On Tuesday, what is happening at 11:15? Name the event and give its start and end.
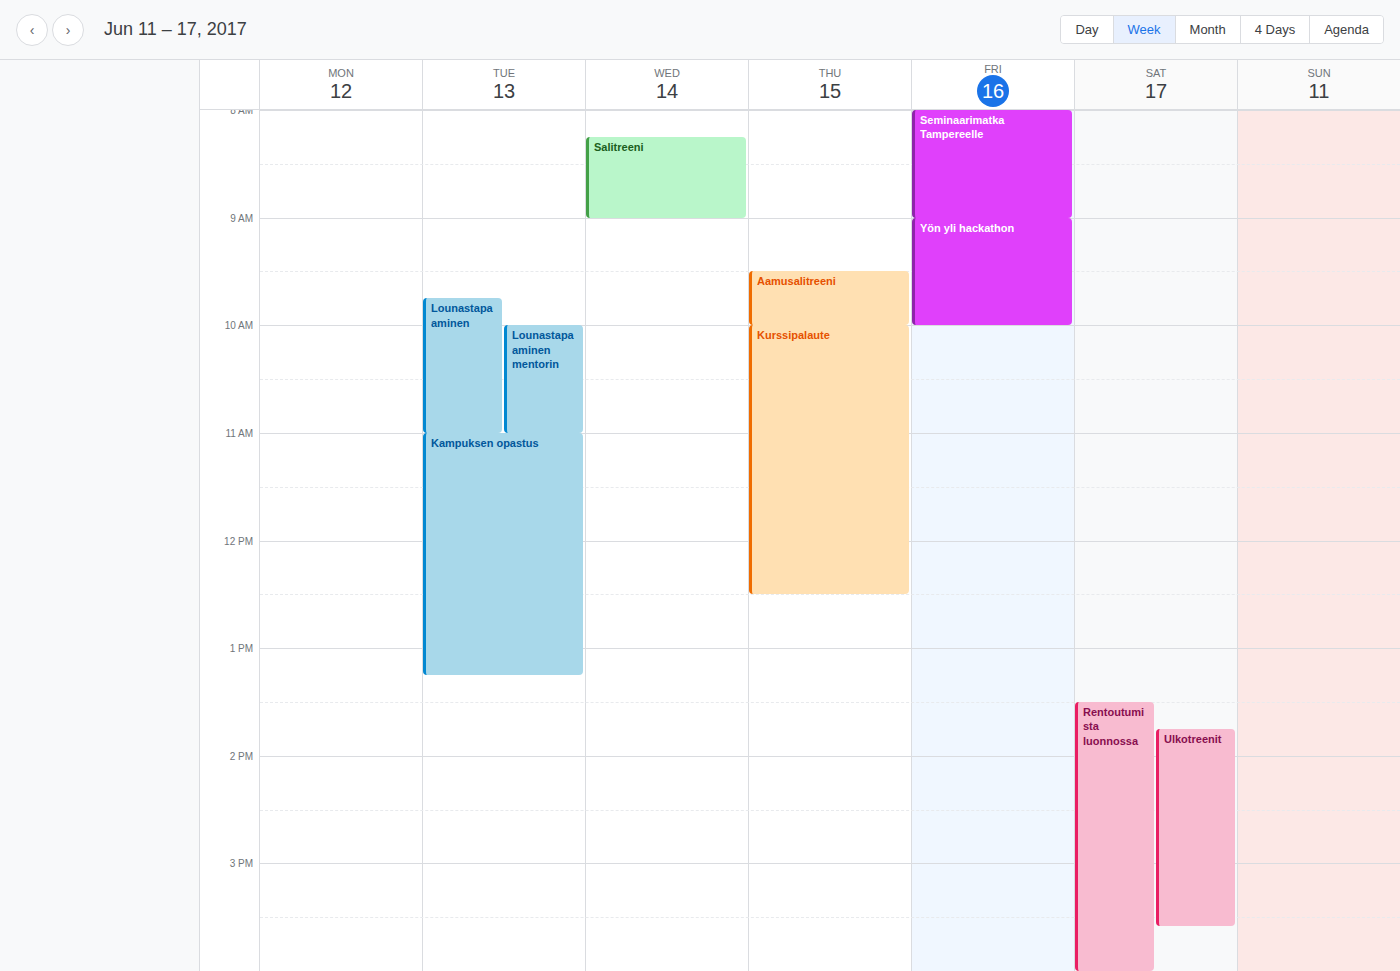
"Kampuksen opastus", 11:00 to 13:15